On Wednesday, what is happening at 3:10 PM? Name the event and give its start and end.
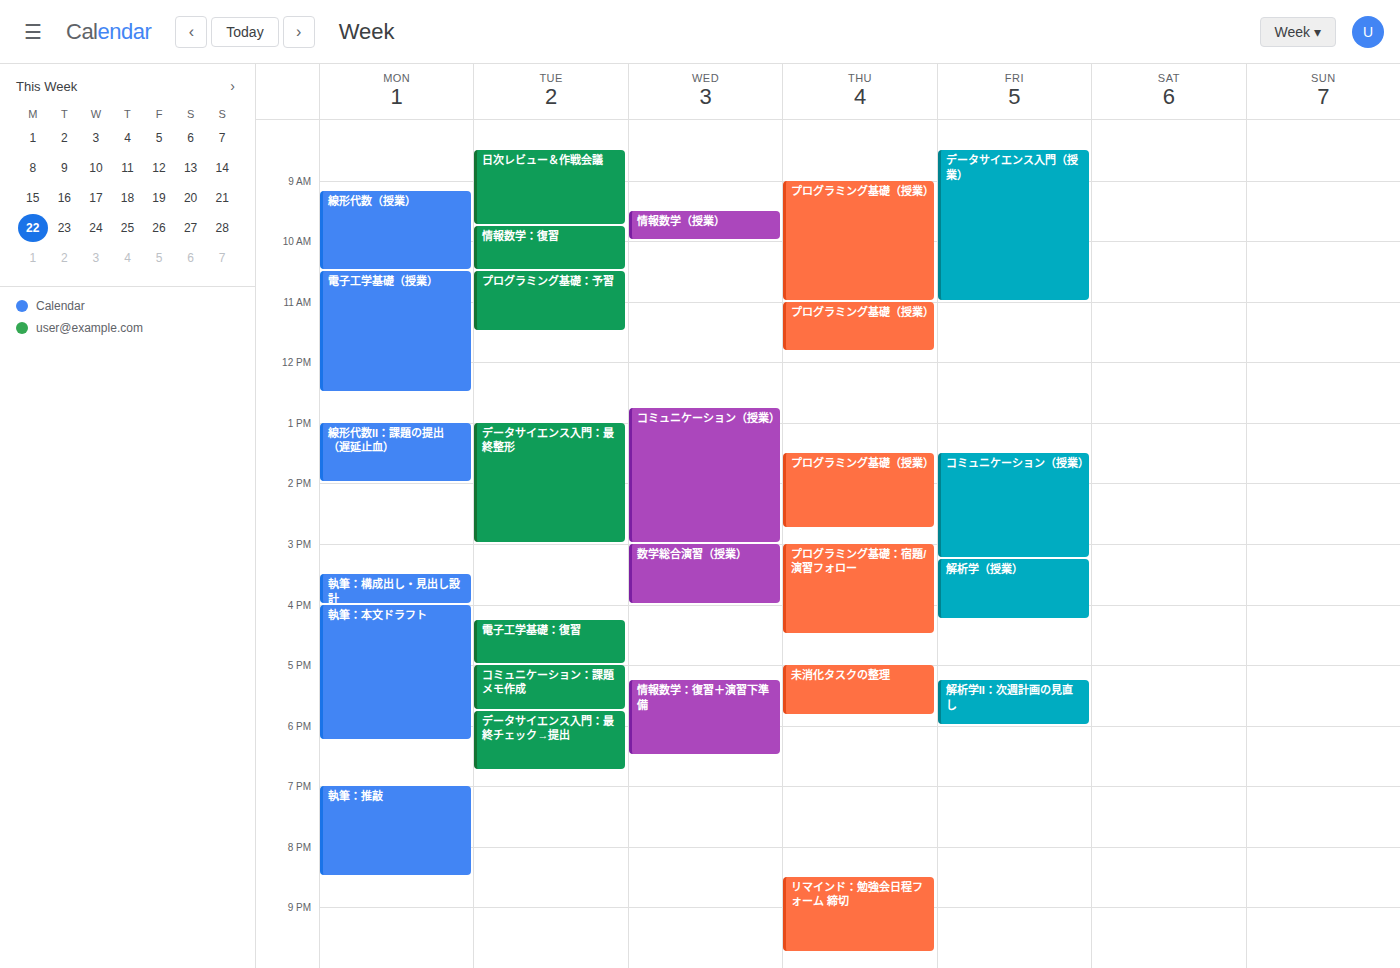
"数学総合演習（授業）", 3:00 PM to 4:00 PM